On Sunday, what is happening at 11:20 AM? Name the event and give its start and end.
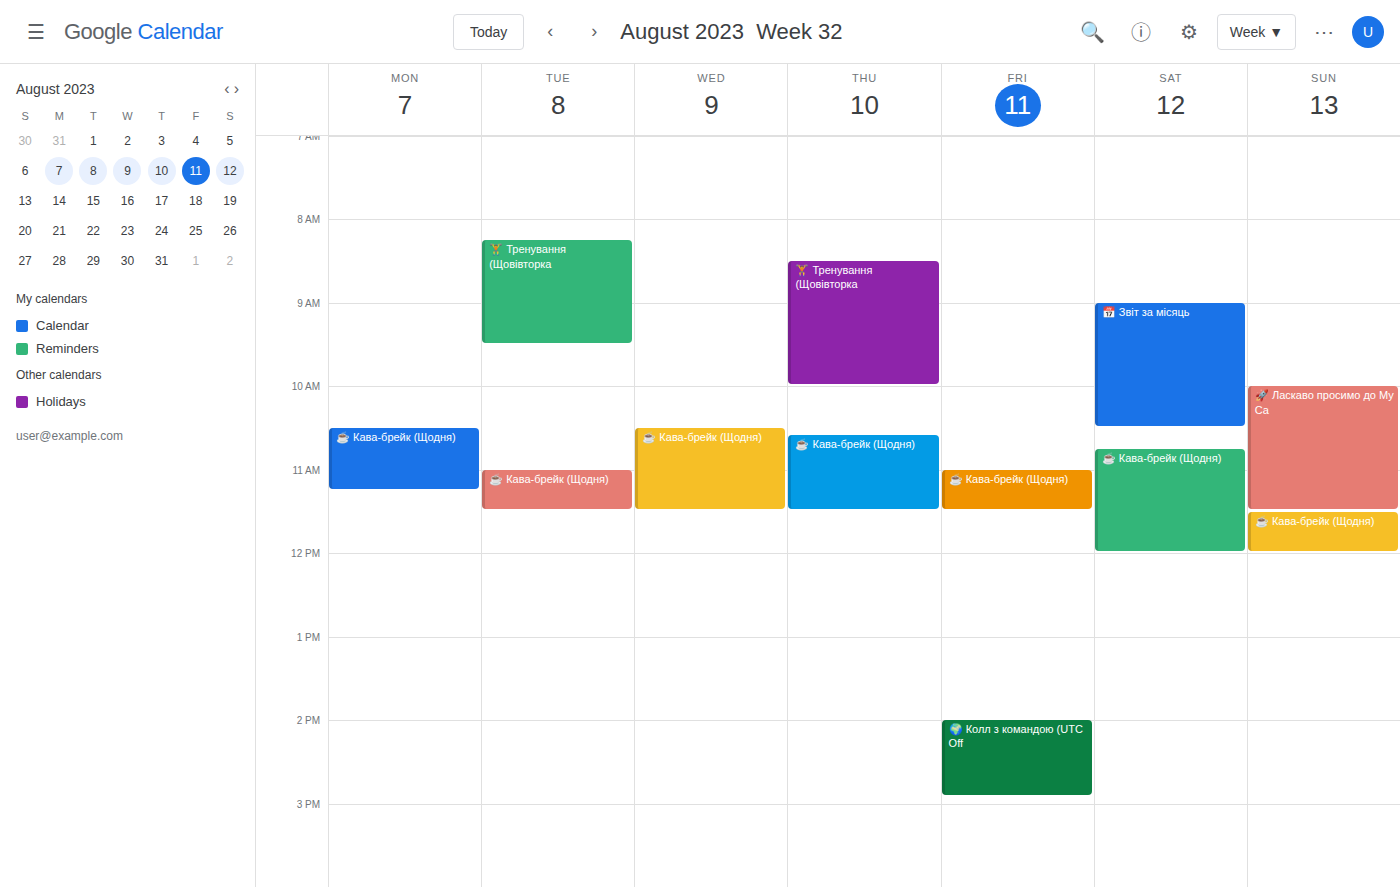
"🚀 Ласкаво просимо до My Ca", 10:00 AM to 11:30 AM